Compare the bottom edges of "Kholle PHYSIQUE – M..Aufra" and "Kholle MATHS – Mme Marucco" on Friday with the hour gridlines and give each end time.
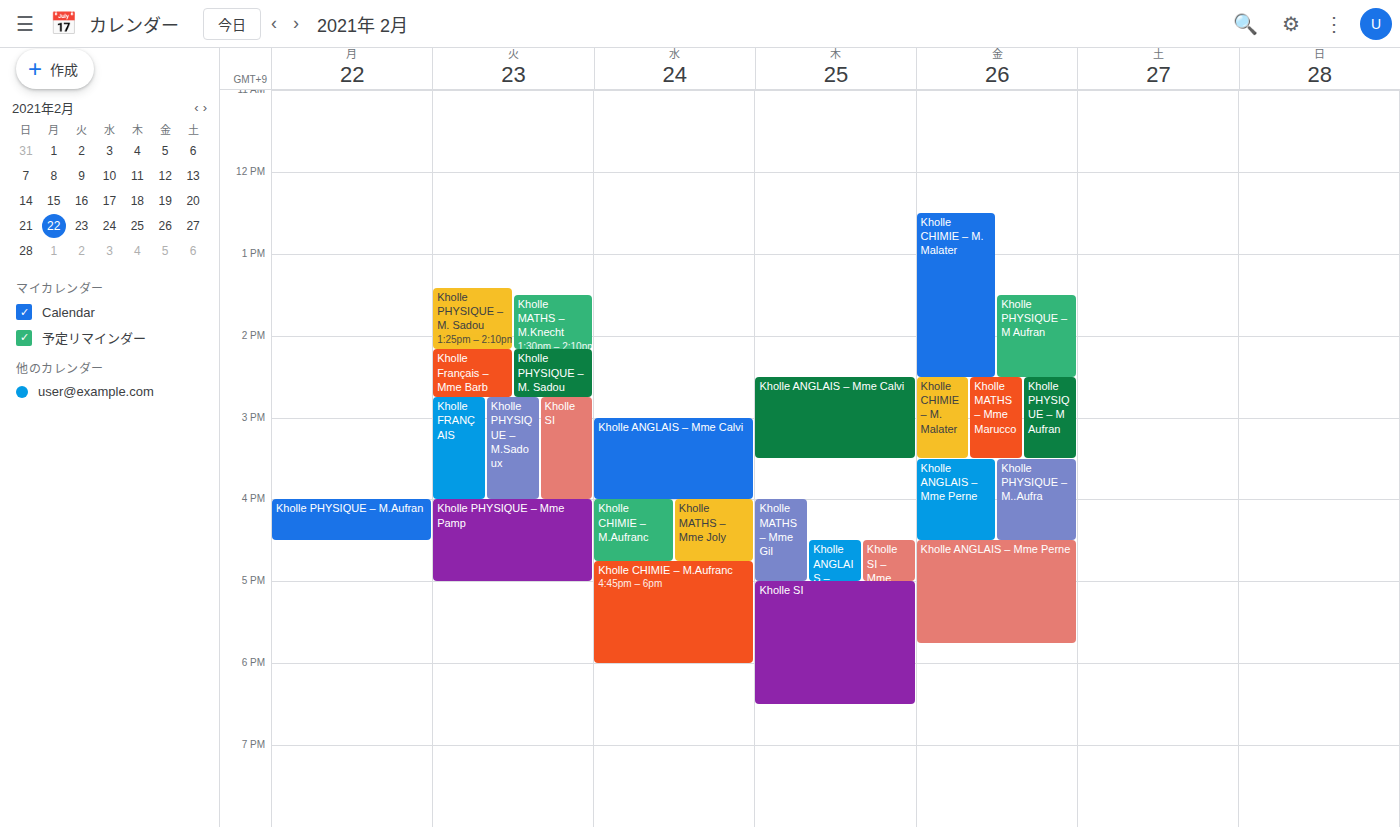
"Kholle PHYSIQUE – M..Aufra": 4:30 PM, halfway between the 4 PM and 5 PM lines. "Kholle MATHS – Mme Marucco": 3:30 PM, halfway between the 3 PM and 4 PM lines.